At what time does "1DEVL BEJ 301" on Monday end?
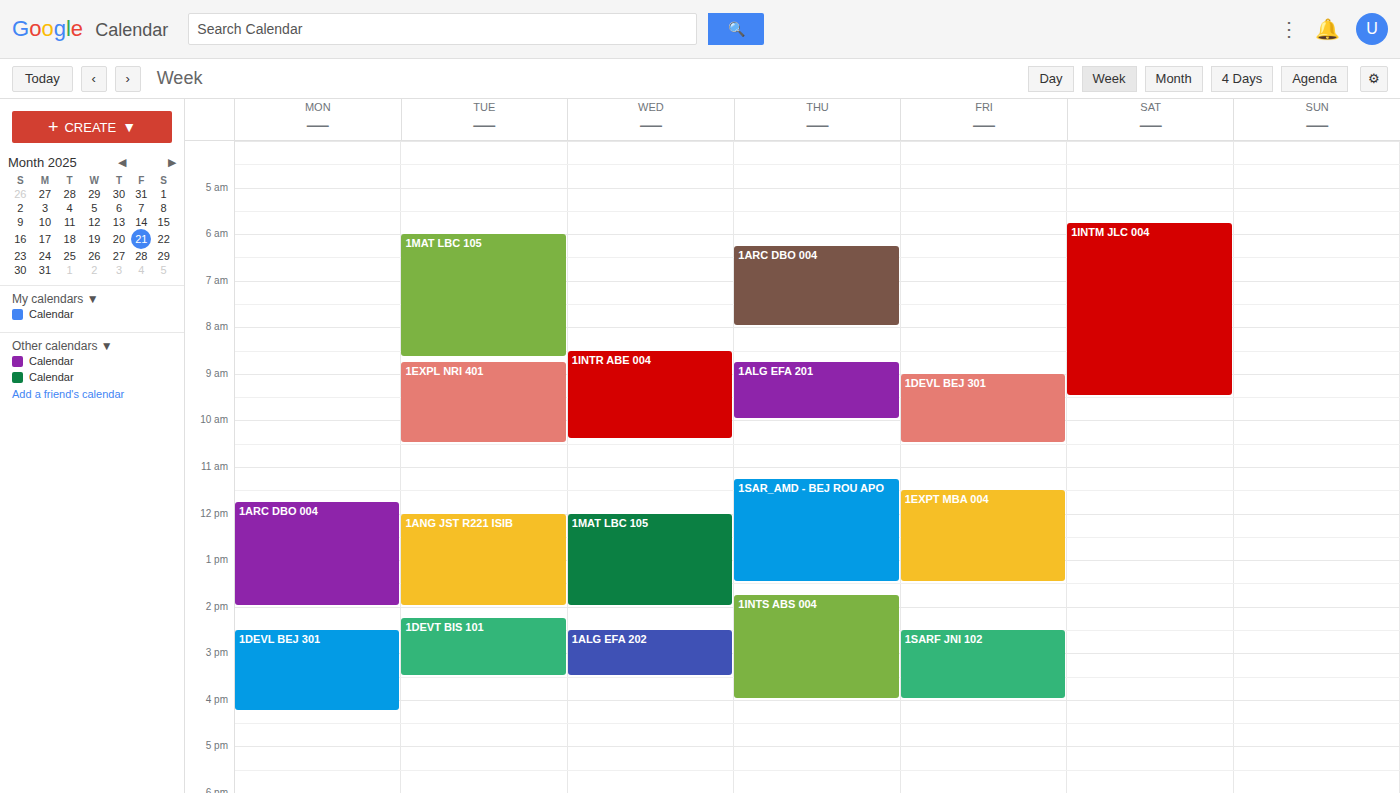
4:15 PM